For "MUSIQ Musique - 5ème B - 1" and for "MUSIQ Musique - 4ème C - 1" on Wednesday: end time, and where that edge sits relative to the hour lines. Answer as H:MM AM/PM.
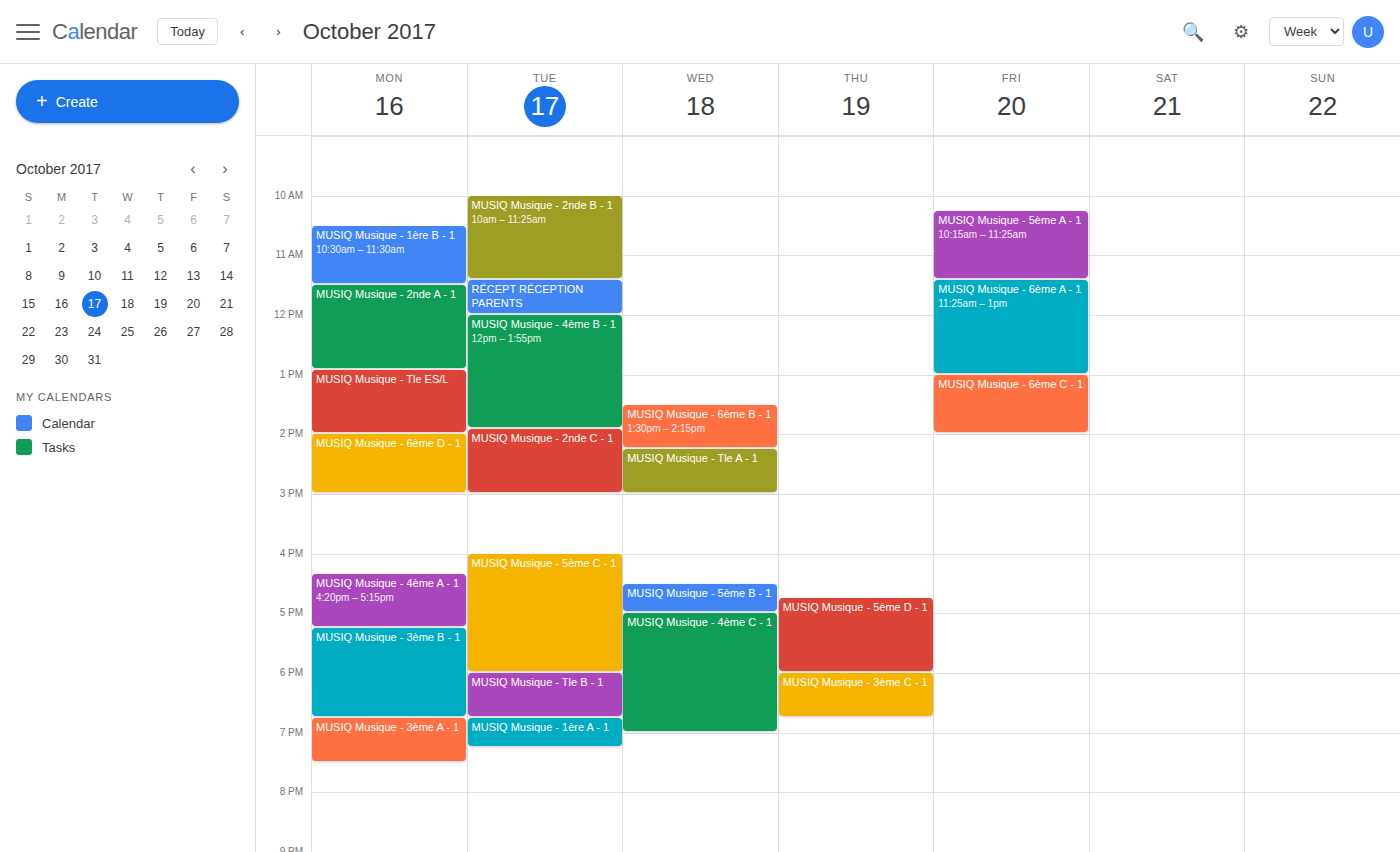
"MUSIQ Musique - 5ème B - 1": 5:00 PM, exactly on the 5 PM line. "MUSIQ Musique - 4ème C - 1": 7:00 PM, exactly on the 7 PM line.